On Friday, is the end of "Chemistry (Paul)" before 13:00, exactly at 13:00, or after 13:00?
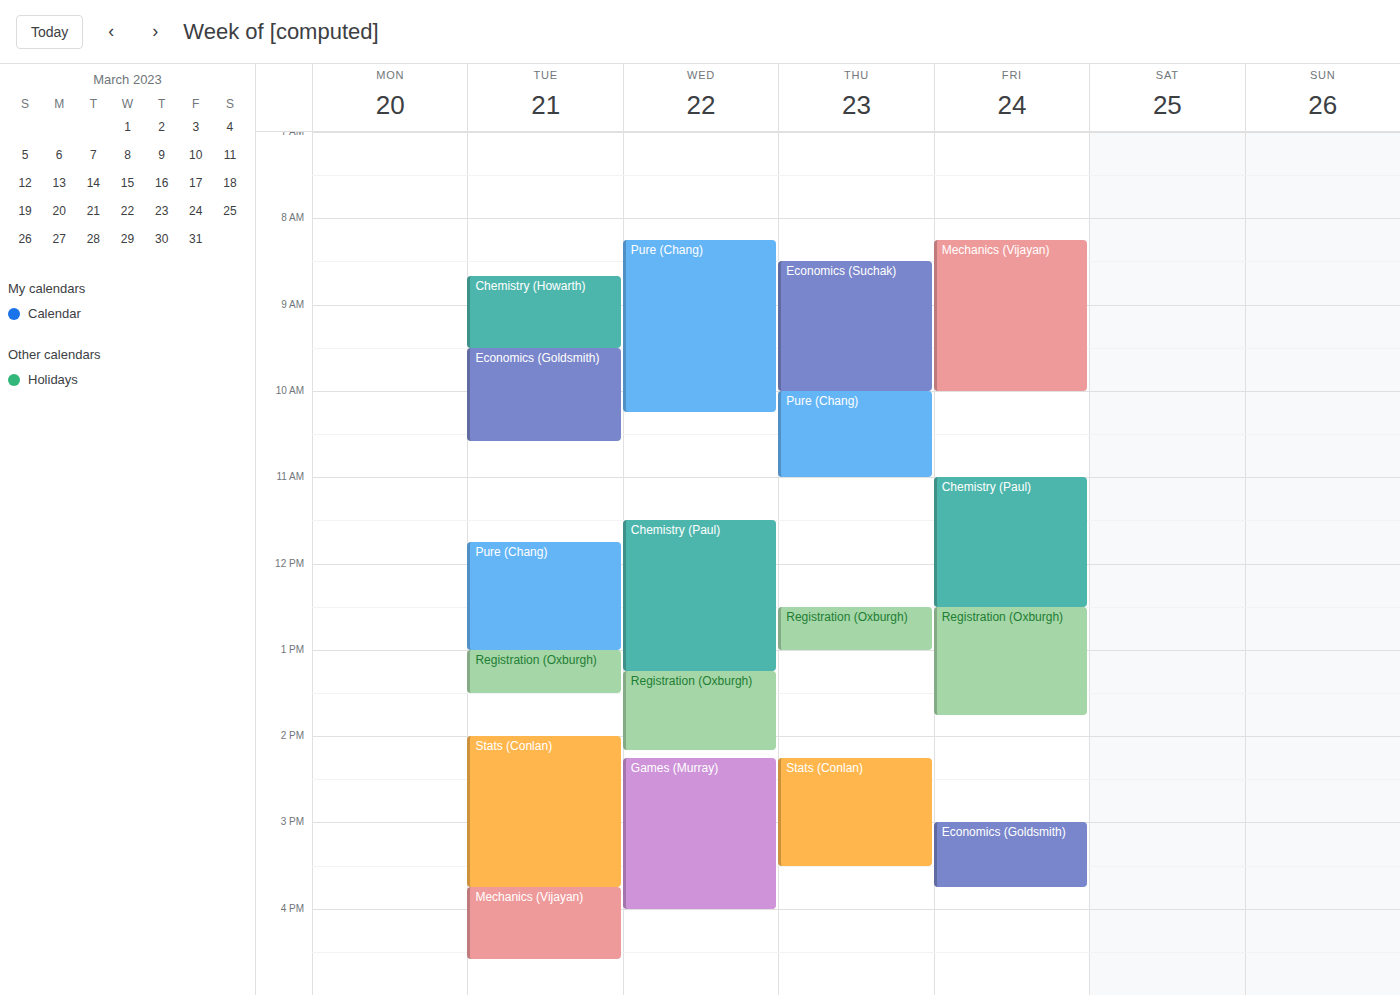
12:30 -- before 13:00, 30 minutes above the 13:00 line.